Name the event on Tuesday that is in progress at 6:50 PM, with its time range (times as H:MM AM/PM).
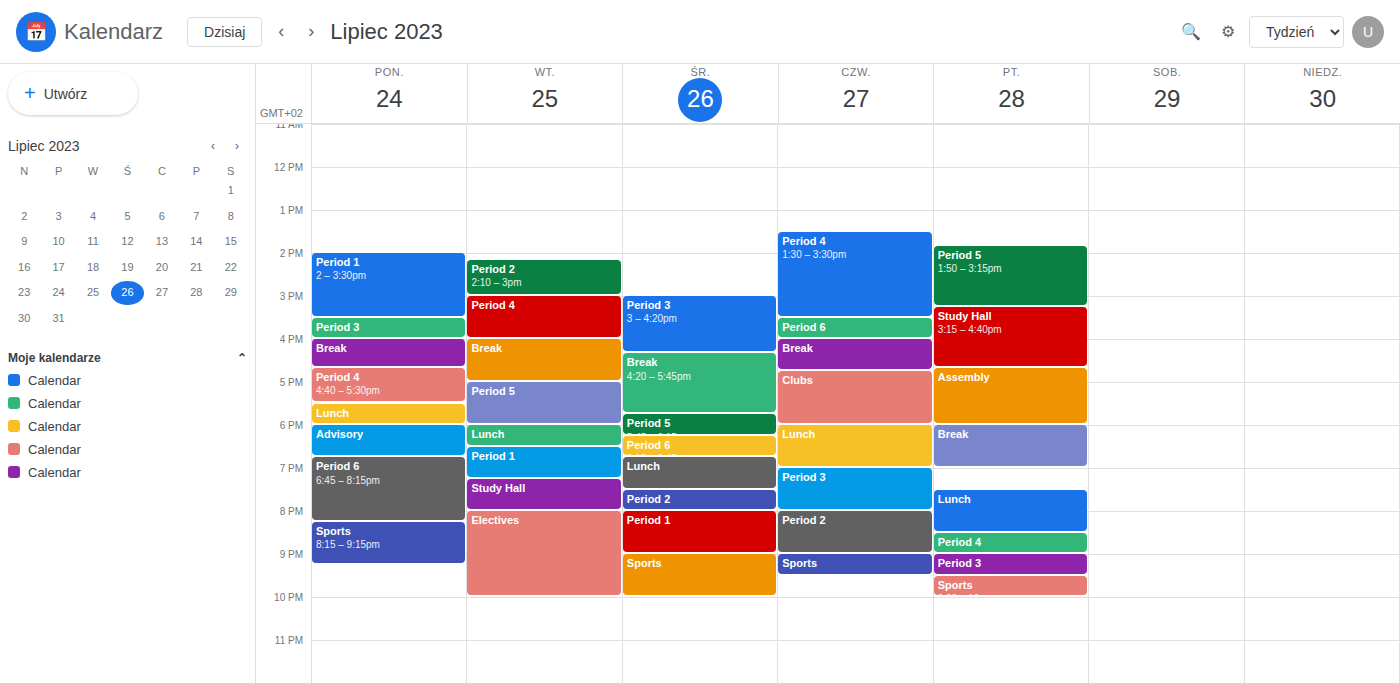
"Period 1", 6:30 PM to 7:15 PM